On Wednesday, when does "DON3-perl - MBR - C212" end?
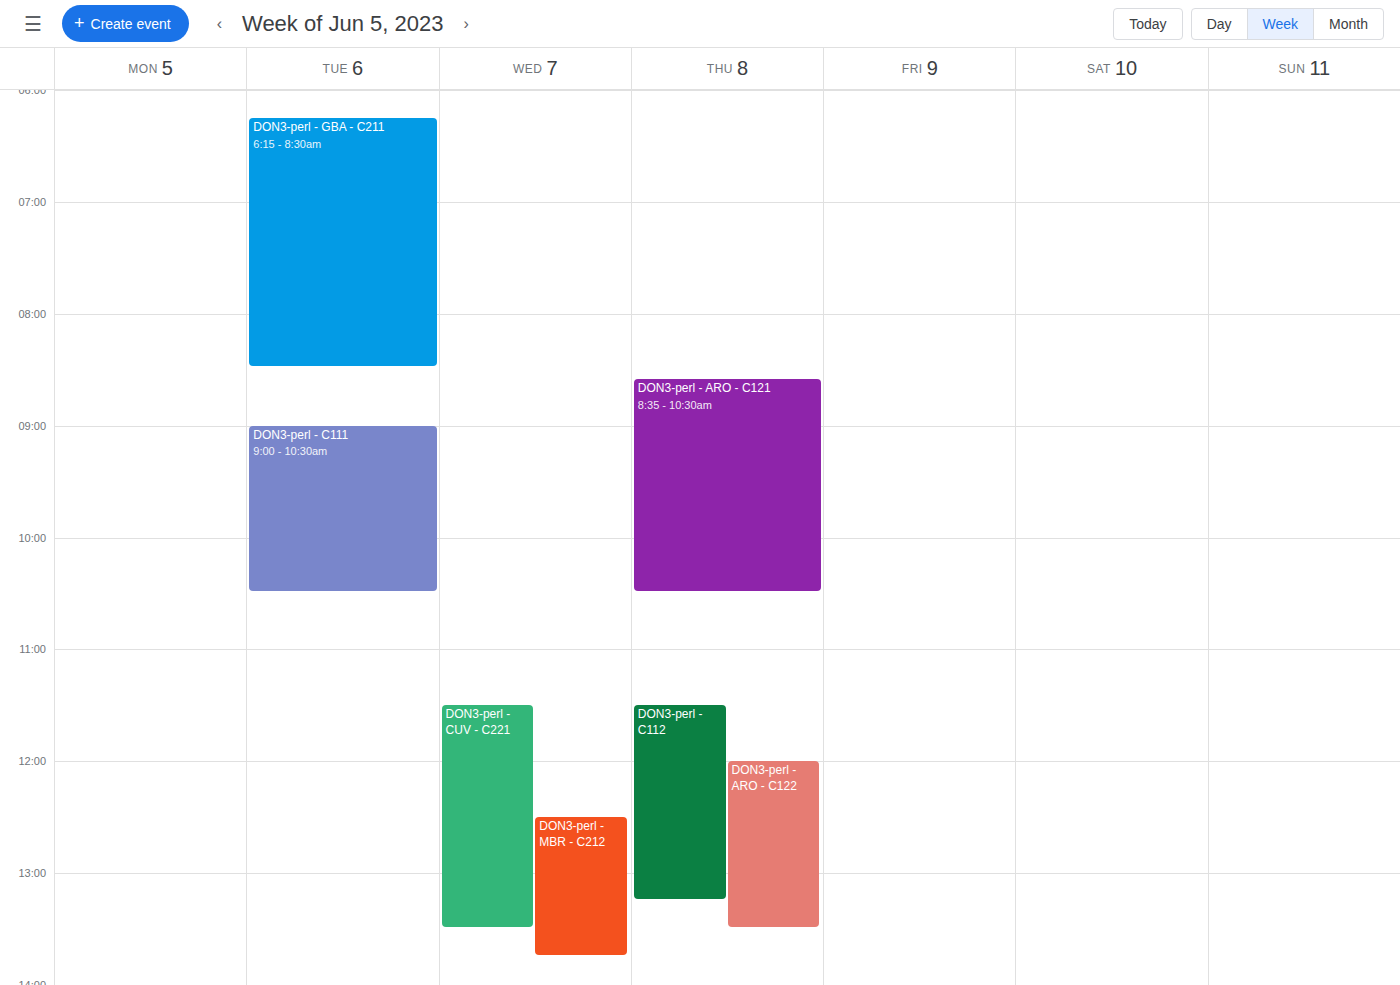
1:45 PM